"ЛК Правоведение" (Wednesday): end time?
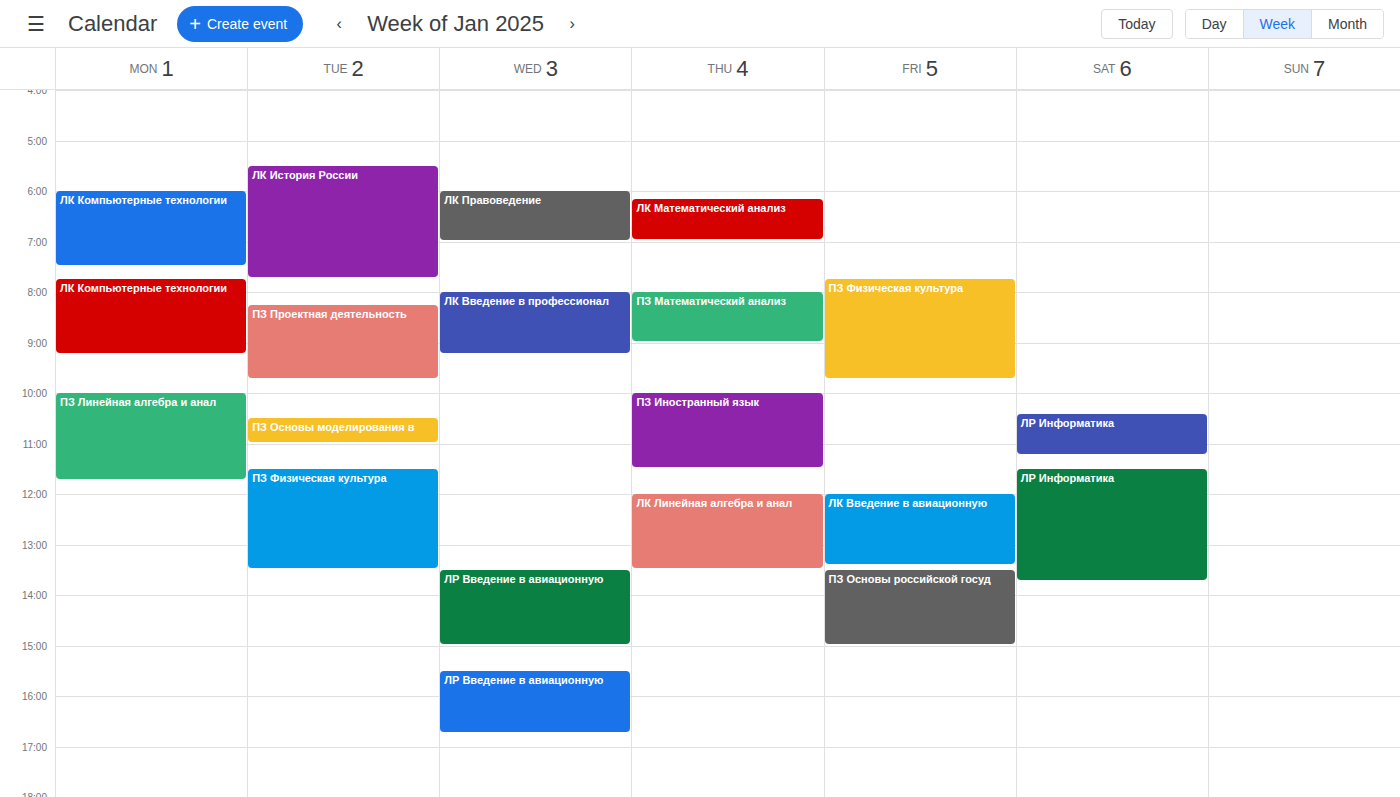
7:00 AM